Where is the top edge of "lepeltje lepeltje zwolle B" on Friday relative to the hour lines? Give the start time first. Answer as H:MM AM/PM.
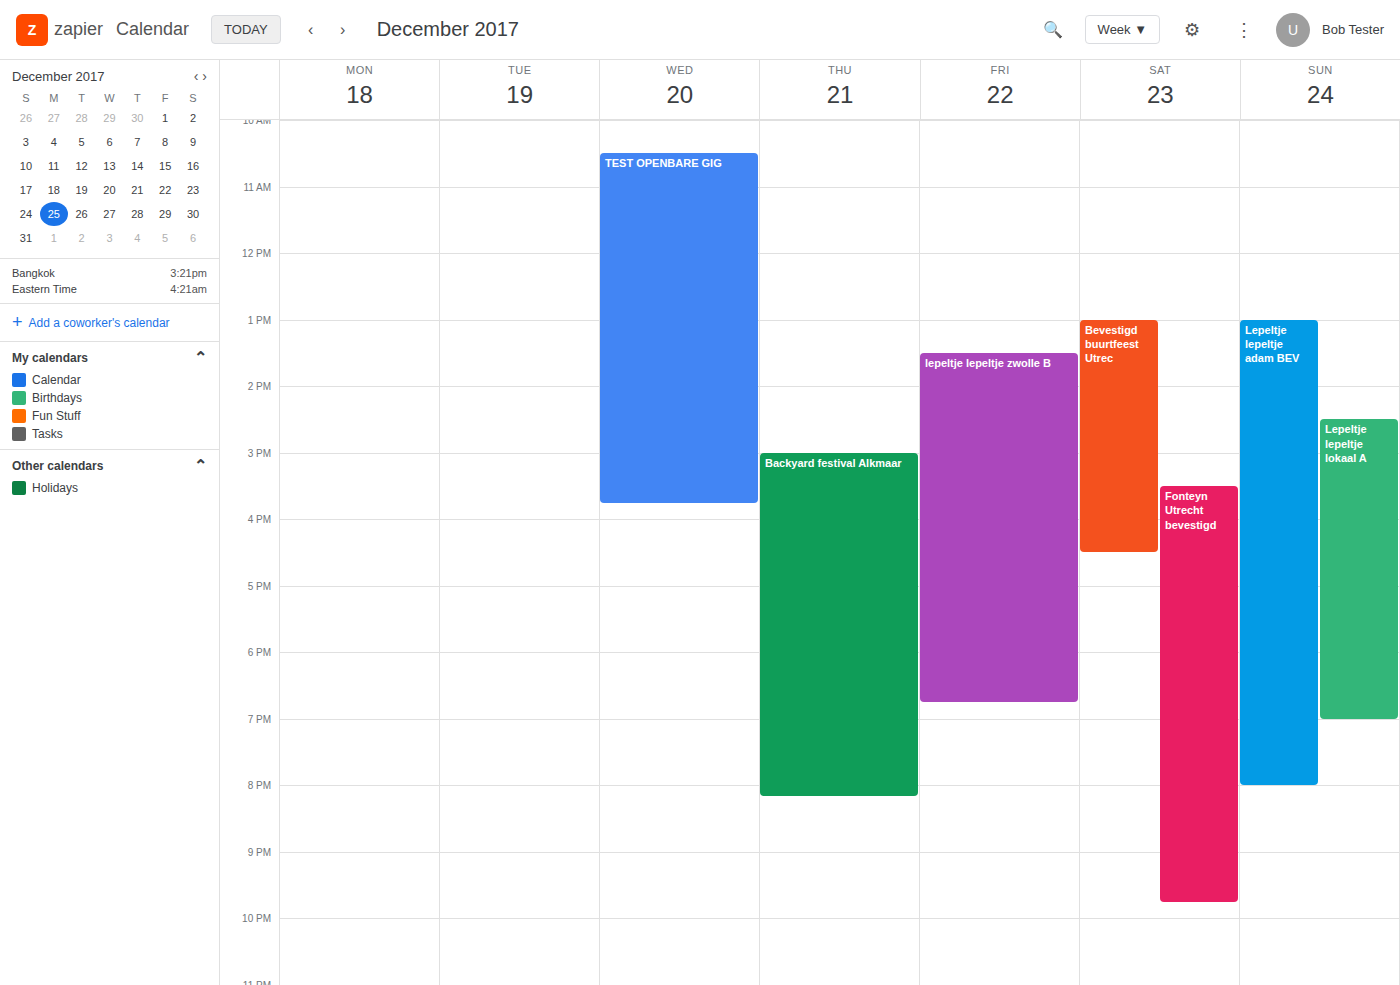
1:30 PM -- halfway between the 1 PM and 2 PM lines.